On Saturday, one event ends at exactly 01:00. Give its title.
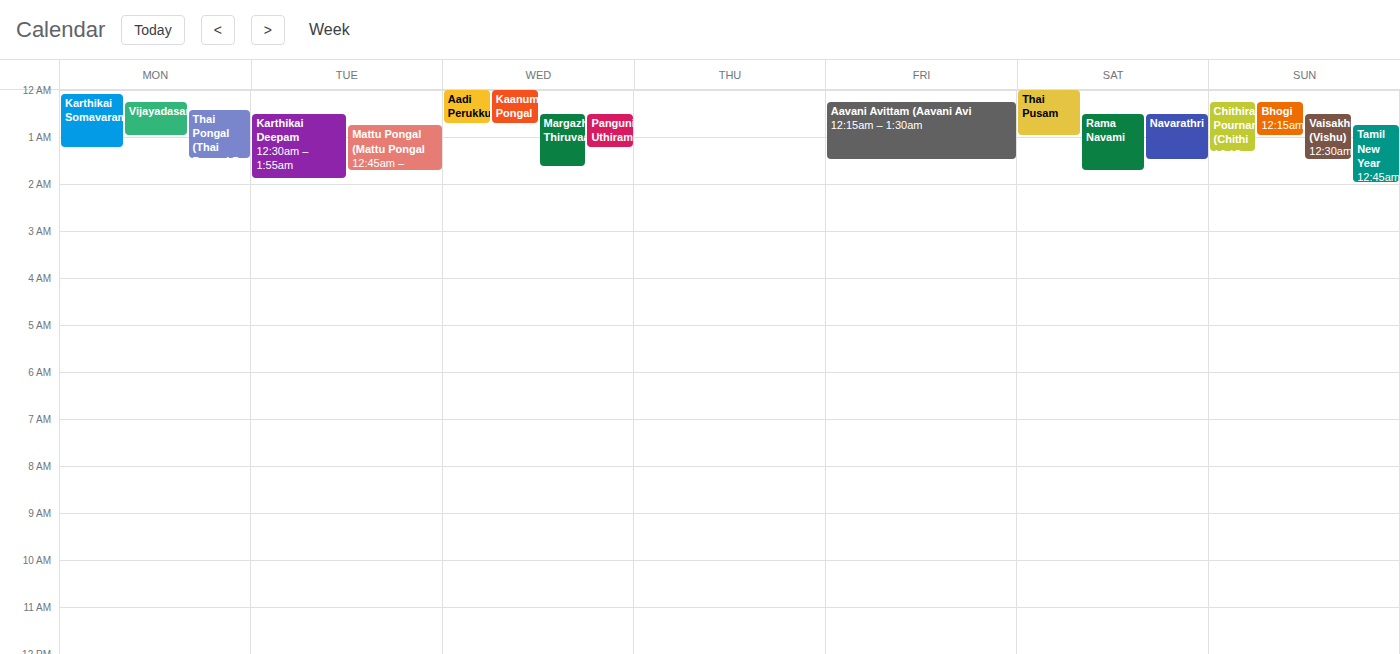
"Thai Pusam"